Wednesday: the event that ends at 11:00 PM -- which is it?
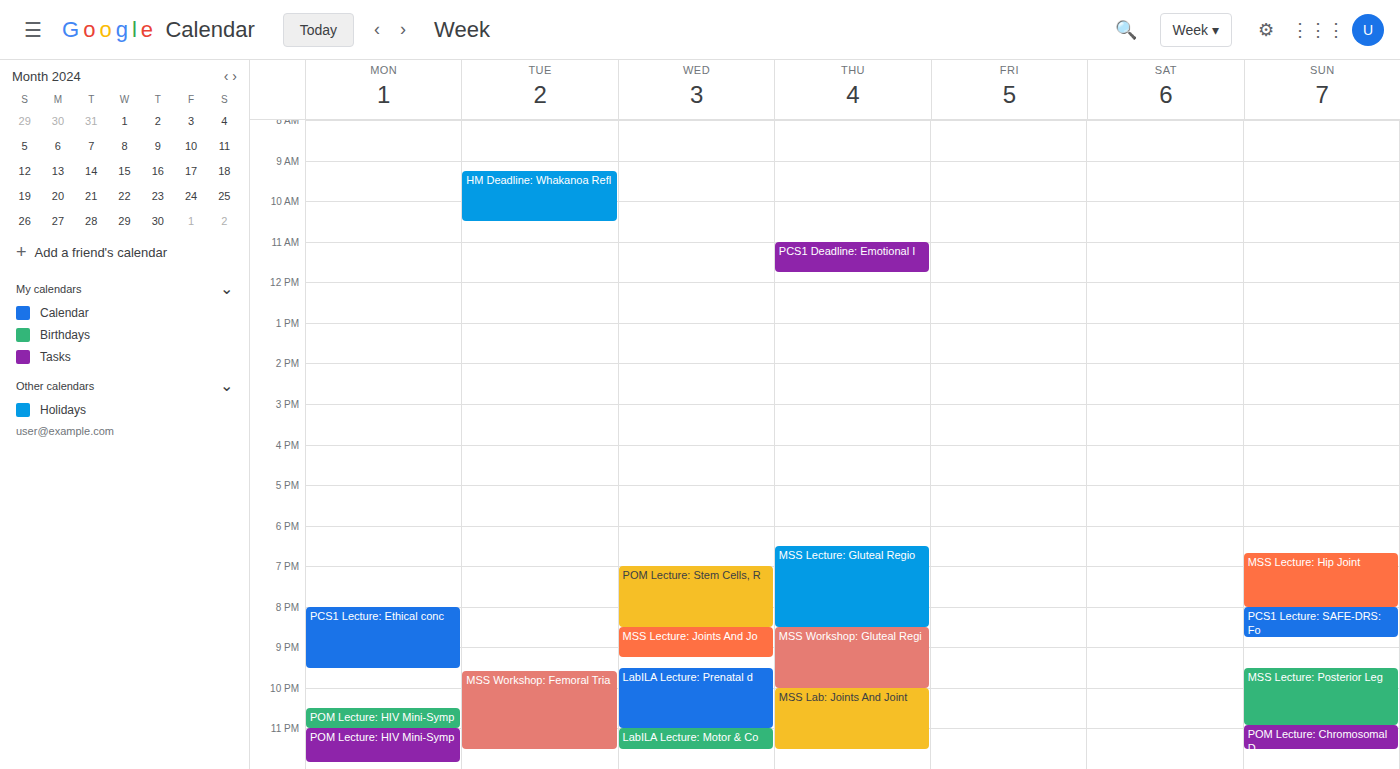
"LabILA Lecture: Prenatal d"